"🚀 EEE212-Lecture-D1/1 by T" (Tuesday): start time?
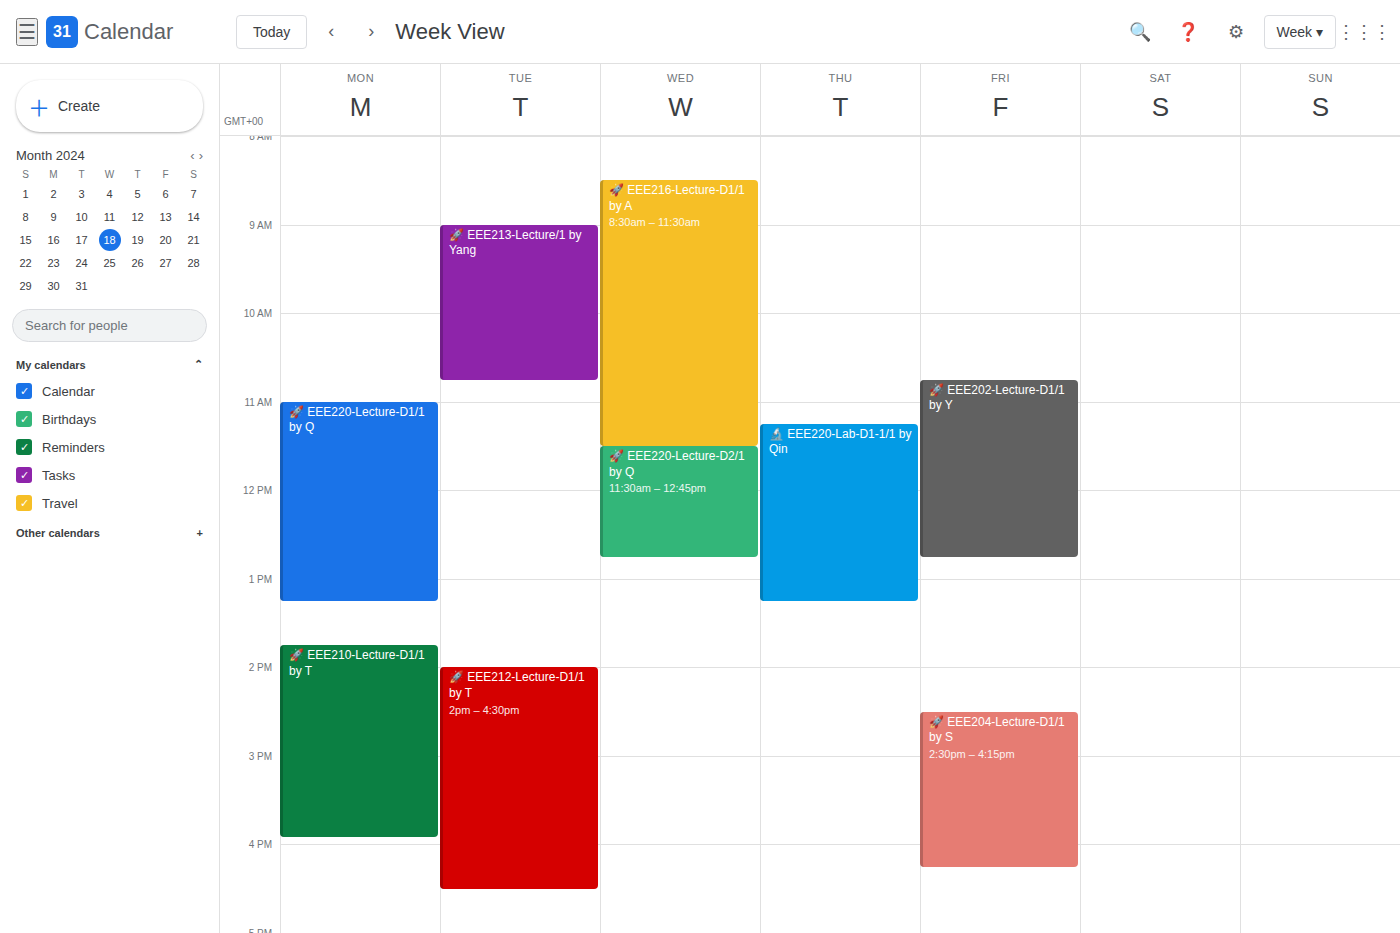
2:00 PM